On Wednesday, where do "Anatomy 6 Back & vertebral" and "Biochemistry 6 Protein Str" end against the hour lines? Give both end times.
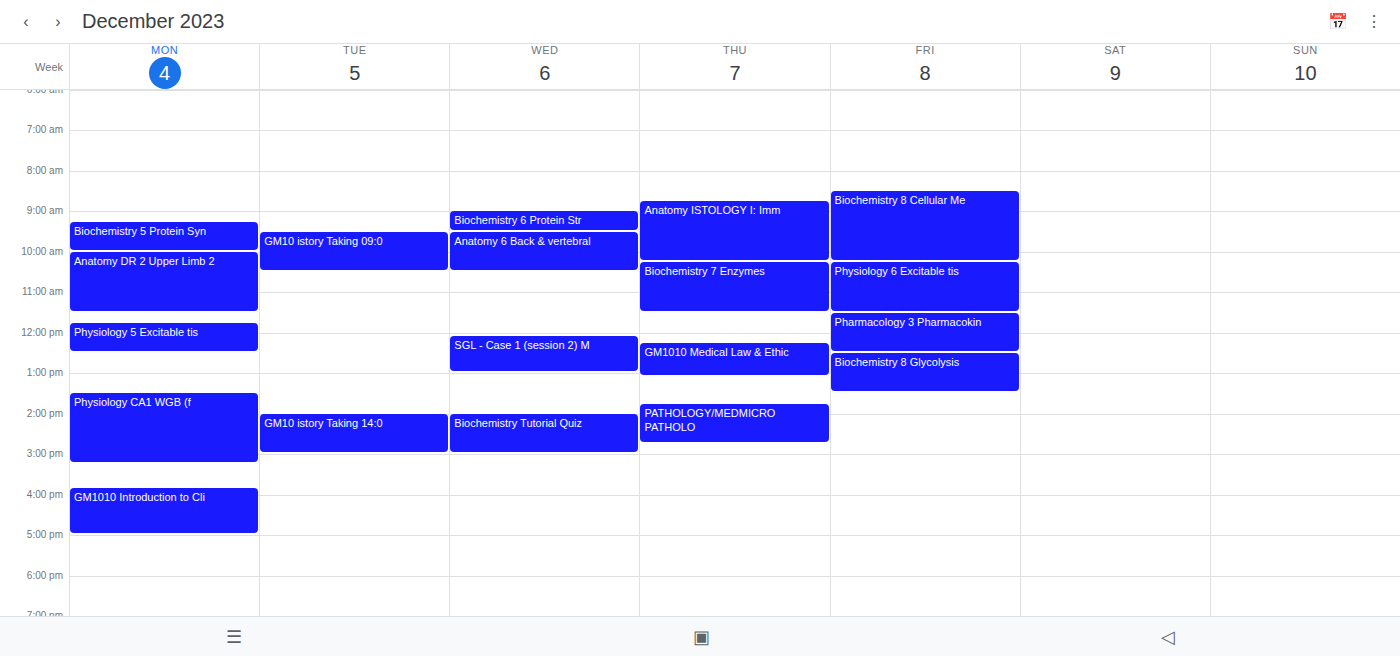
"Anatomy 6 Back & vertebral": 10:30 AM, halfway between the 10 AM and 11 AM lines. "Biochemistry 6 Protein Str": 9:30 AM, halfway between the 9 AM and 10 AM lines.